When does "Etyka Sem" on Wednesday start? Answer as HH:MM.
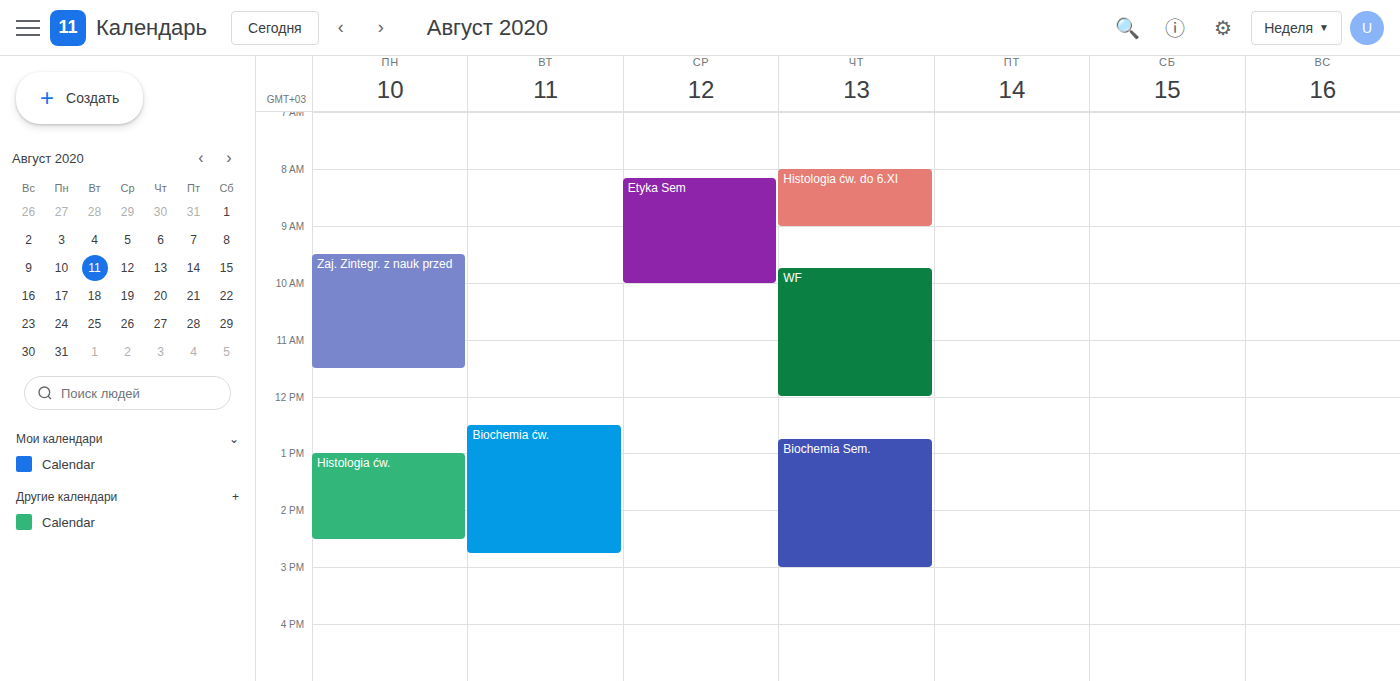
08:10